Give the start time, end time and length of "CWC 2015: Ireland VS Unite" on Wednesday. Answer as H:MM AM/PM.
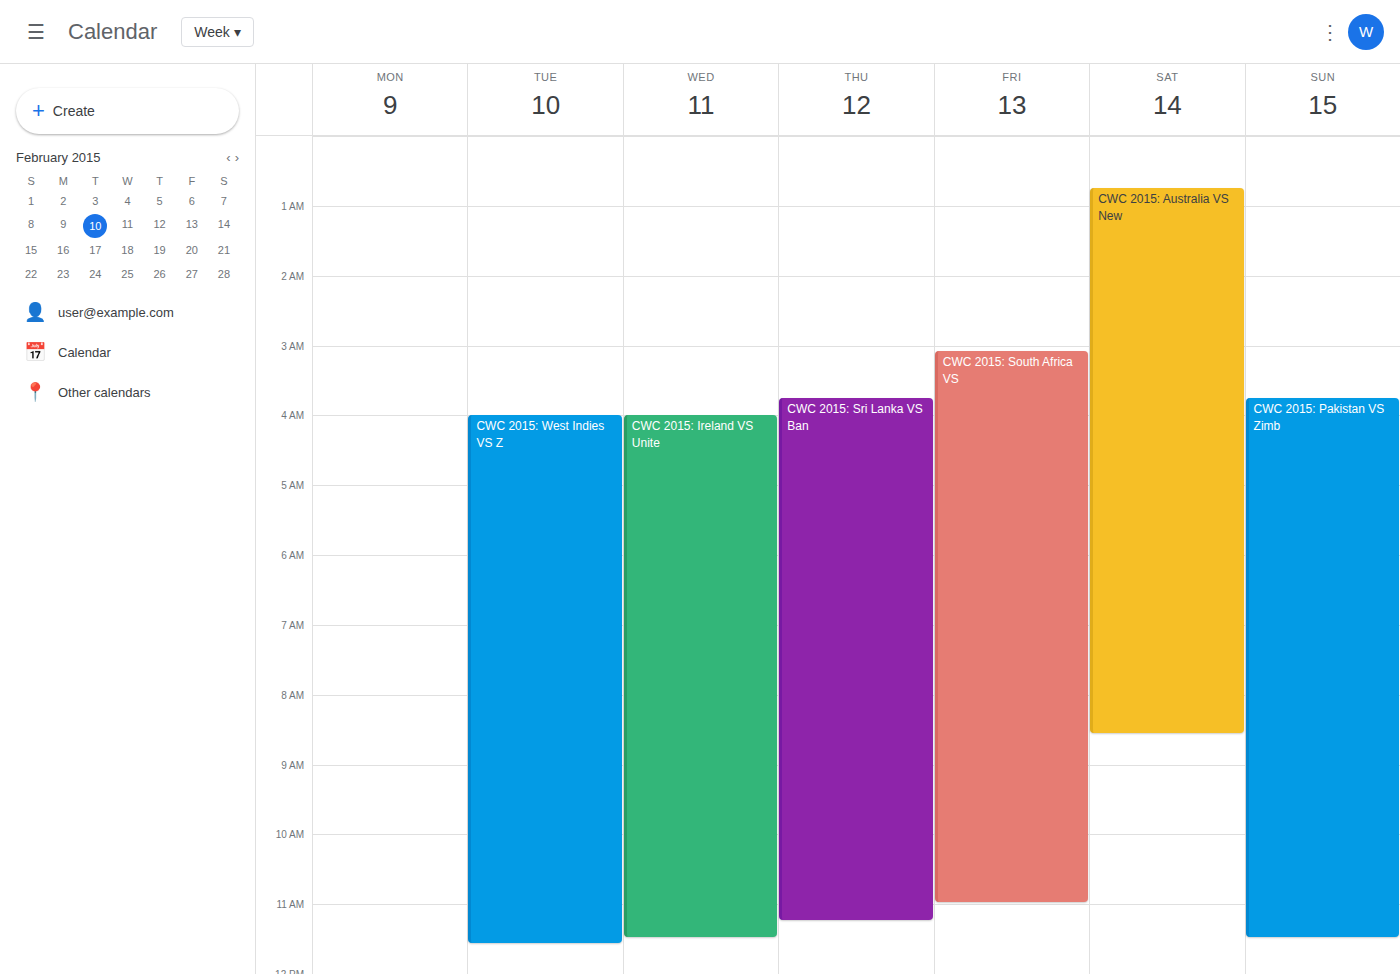
4:00 AM to 11:30 AM, 7 hours 30 minutes